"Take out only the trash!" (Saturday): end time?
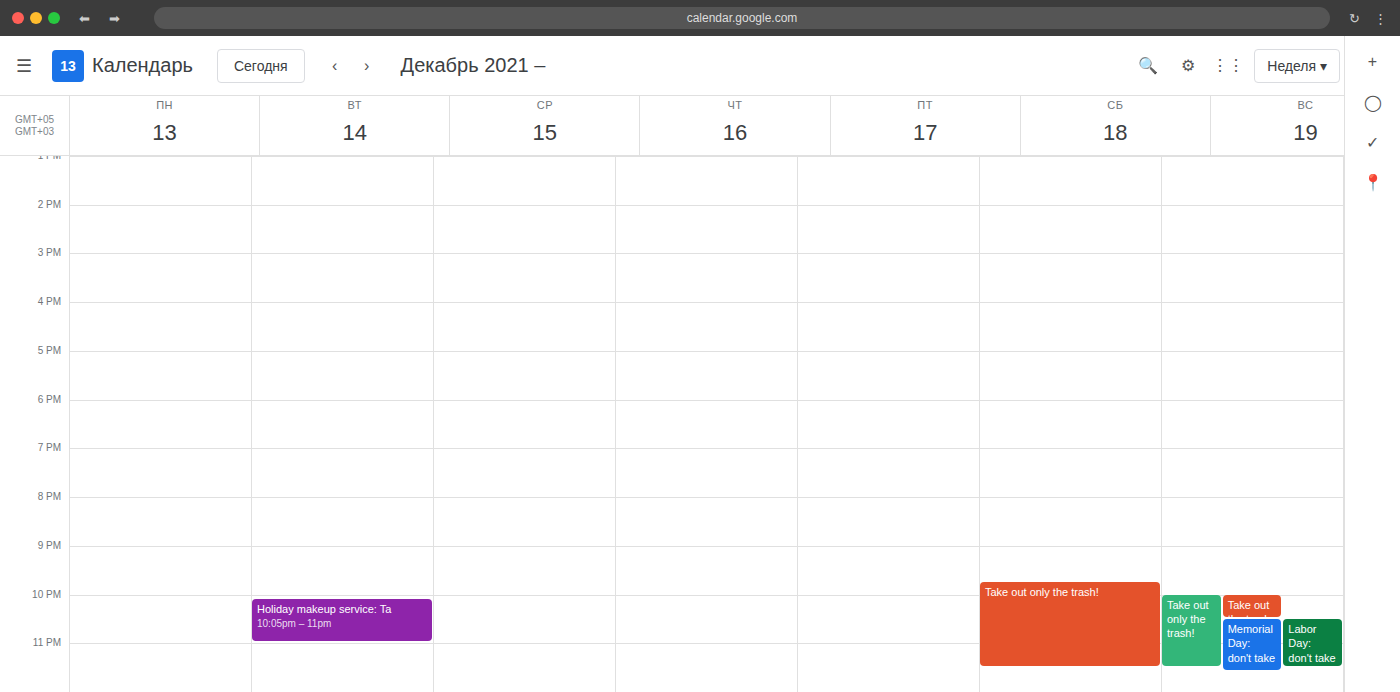
11:30 PM